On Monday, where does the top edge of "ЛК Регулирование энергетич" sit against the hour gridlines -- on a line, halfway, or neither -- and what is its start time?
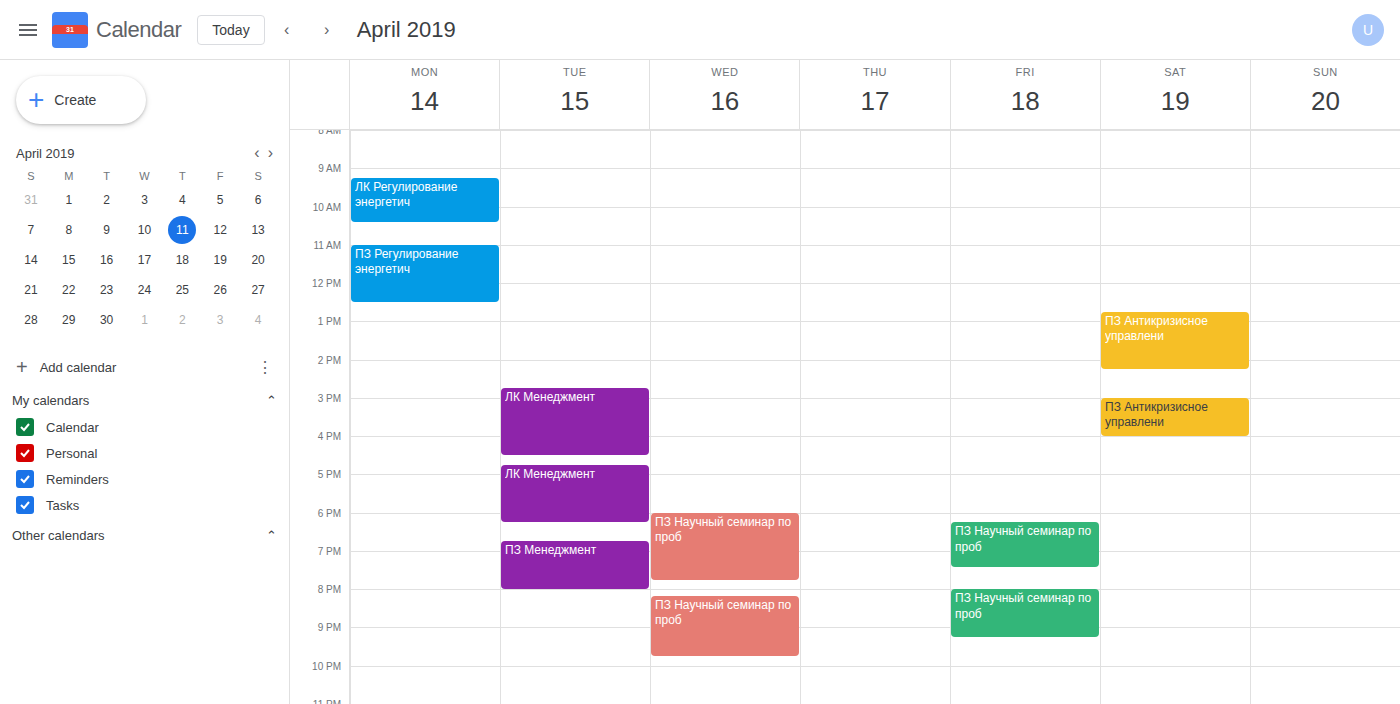
9:15 AM -- neither: a quarter of the way from the 9 AM line to the 10 AM line.